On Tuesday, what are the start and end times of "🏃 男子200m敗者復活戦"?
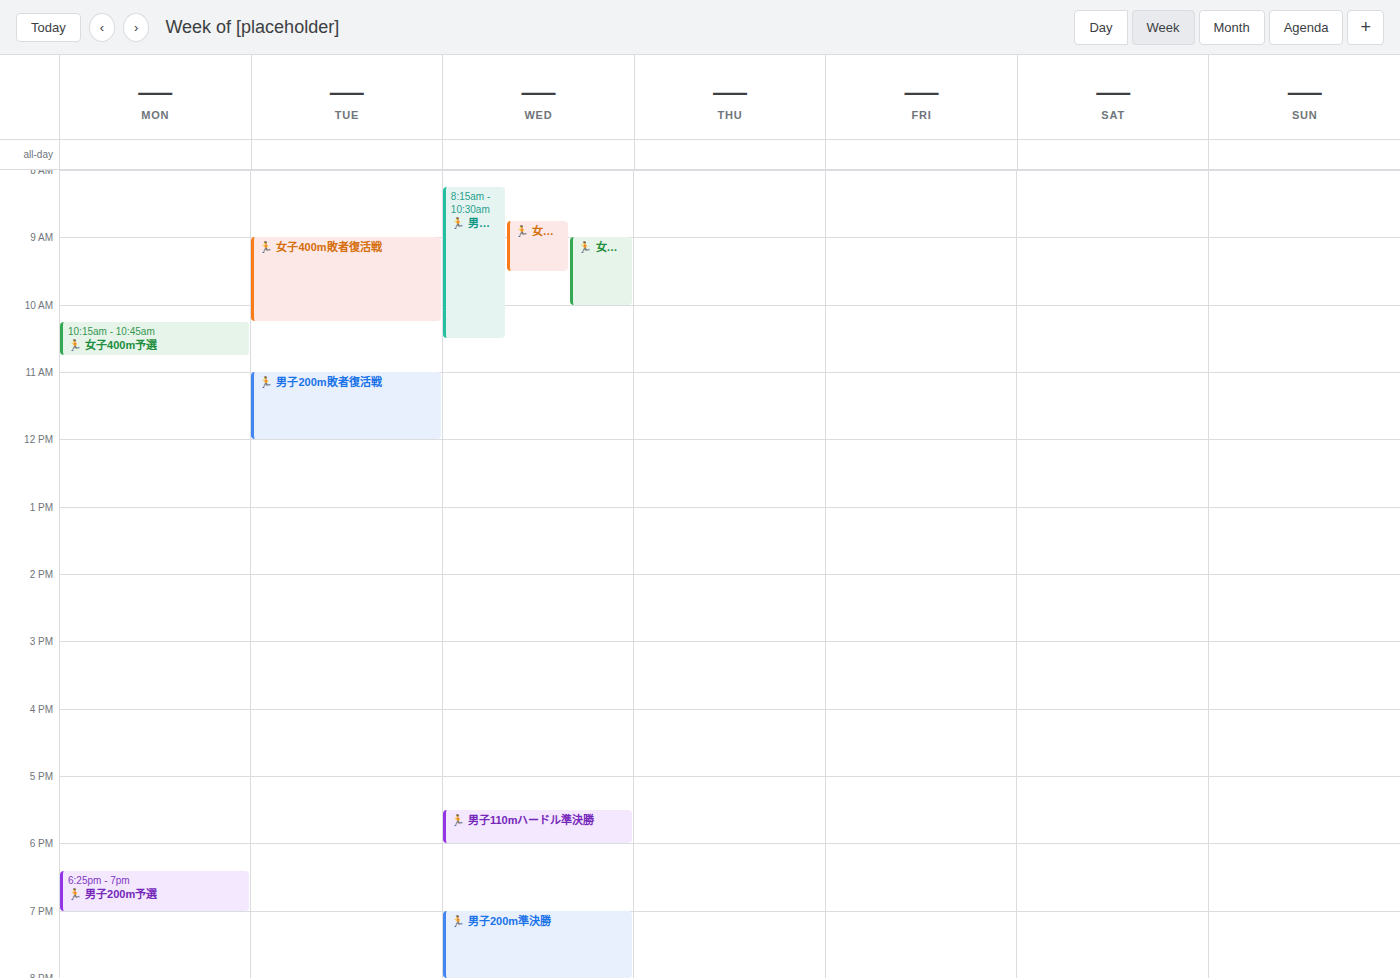
11:00 AM to 12:00 PM